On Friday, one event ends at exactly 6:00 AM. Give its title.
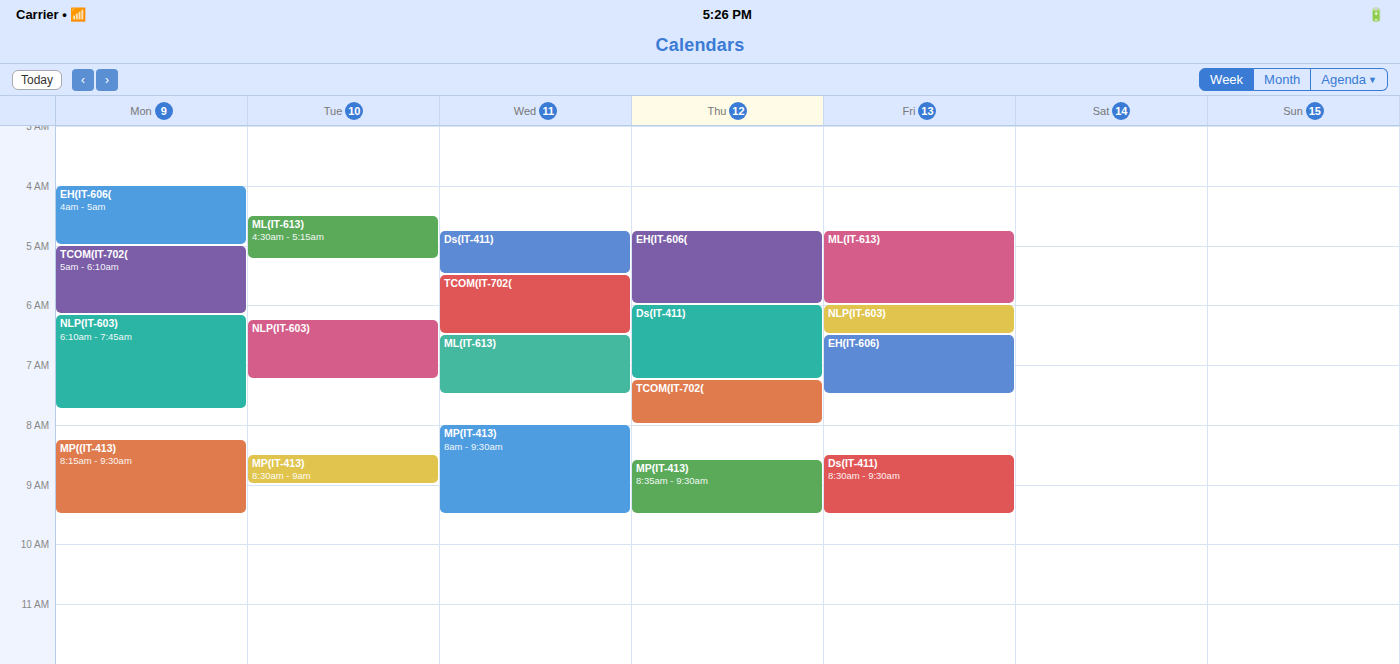
"ML(IT-613)"